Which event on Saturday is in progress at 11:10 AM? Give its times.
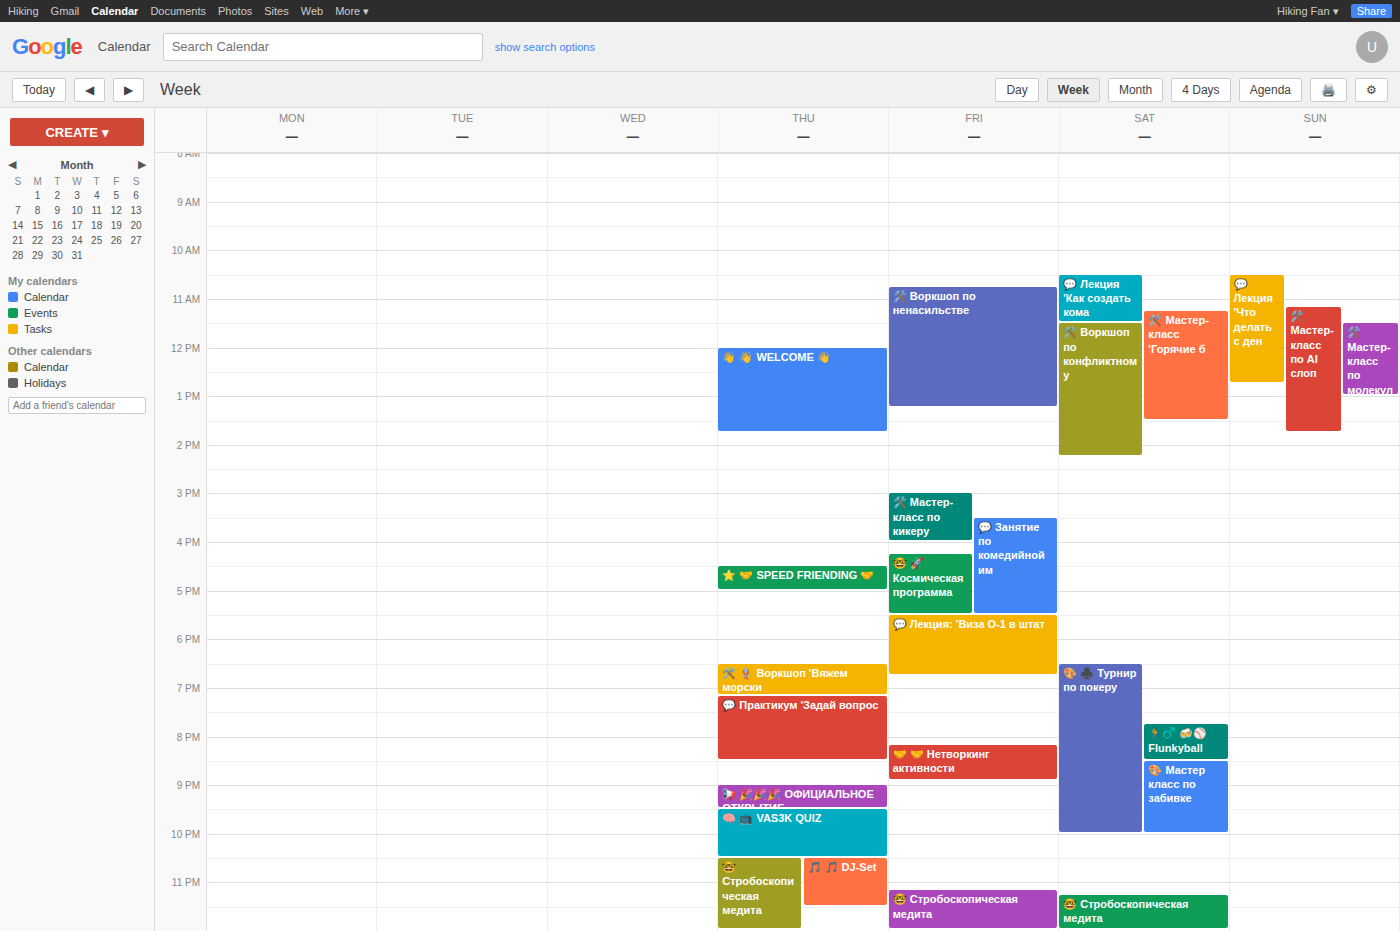
"💬 Лекция 'Как создать кома", 10:30 AM to 11:30 AM